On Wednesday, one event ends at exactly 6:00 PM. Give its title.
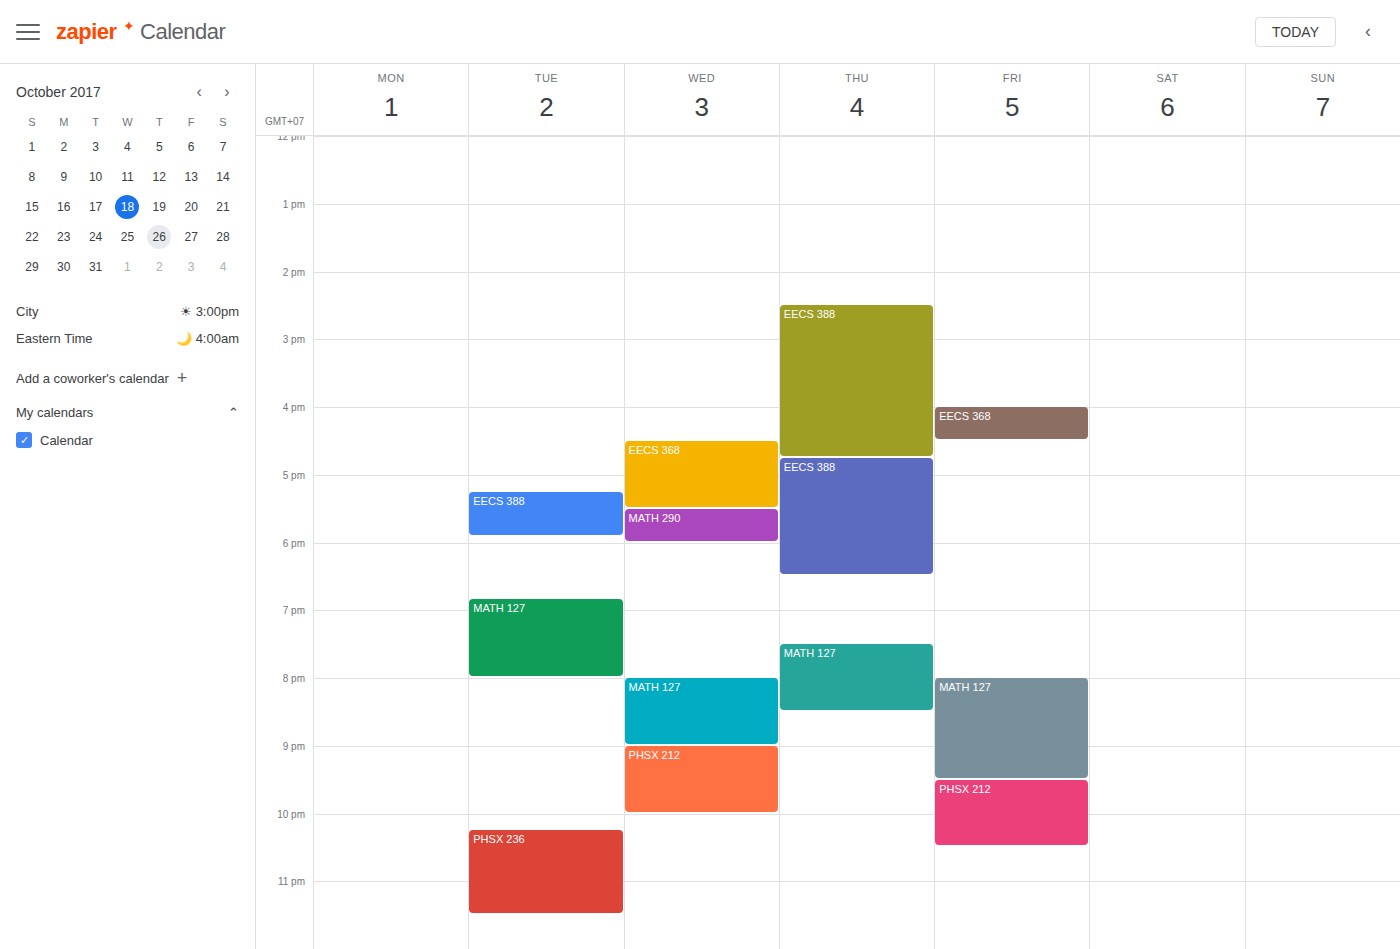
"MATH 290"